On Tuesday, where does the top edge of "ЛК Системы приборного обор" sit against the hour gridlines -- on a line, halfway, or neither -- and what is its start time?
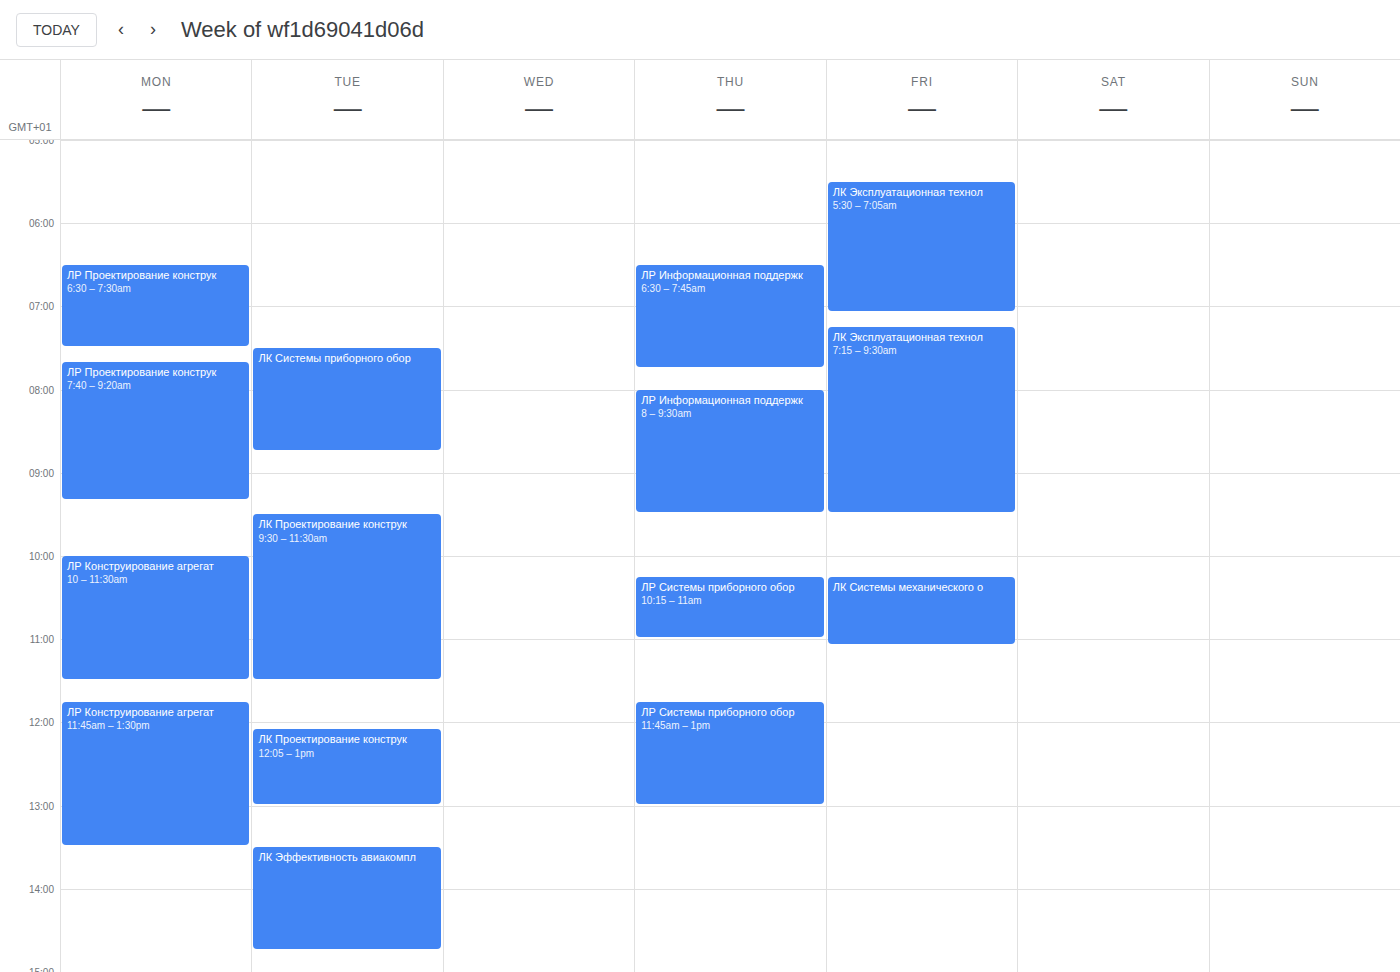
7:30 AM -- halfway between the 7 AM and 8 AM lines.